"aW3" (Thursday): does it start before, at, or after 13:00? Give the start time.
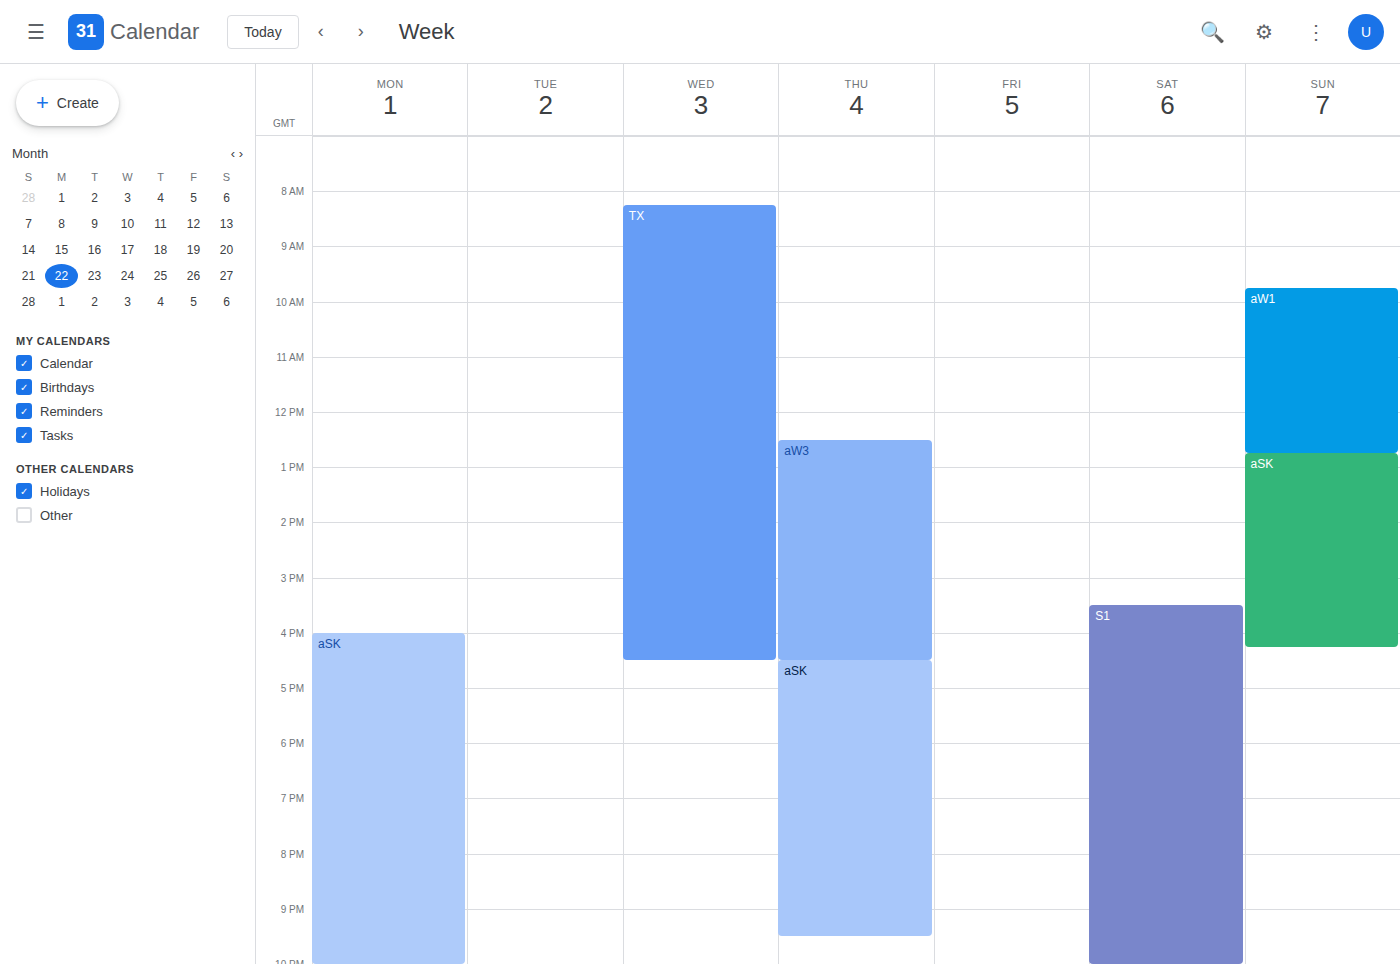
12:30 -- before 13:00, 30 minutes above the 13:00 line.